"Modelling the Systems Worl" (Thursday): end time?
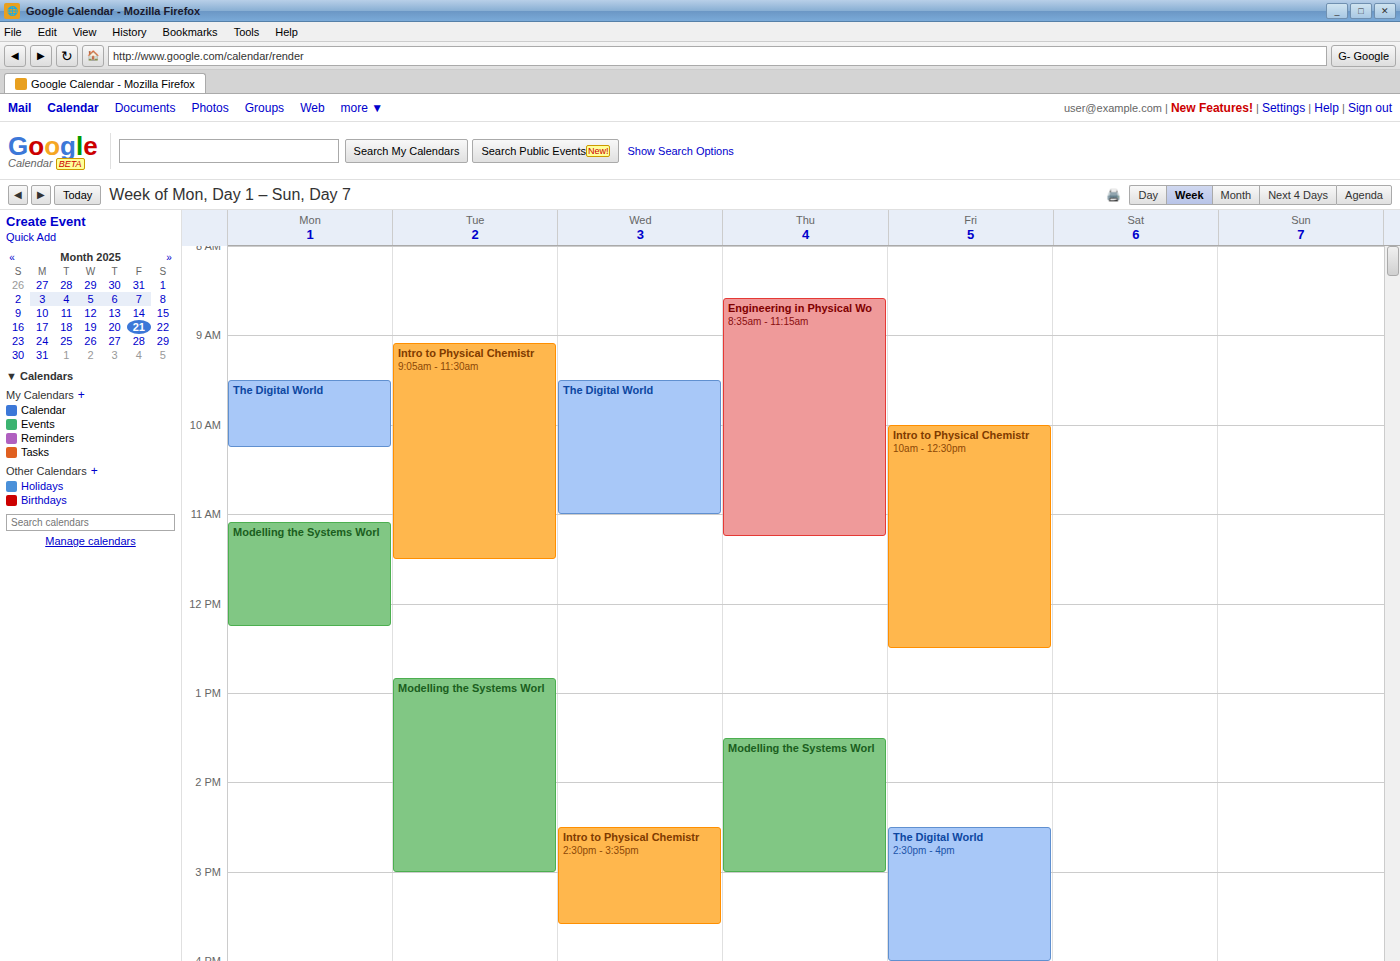
3:00 PM